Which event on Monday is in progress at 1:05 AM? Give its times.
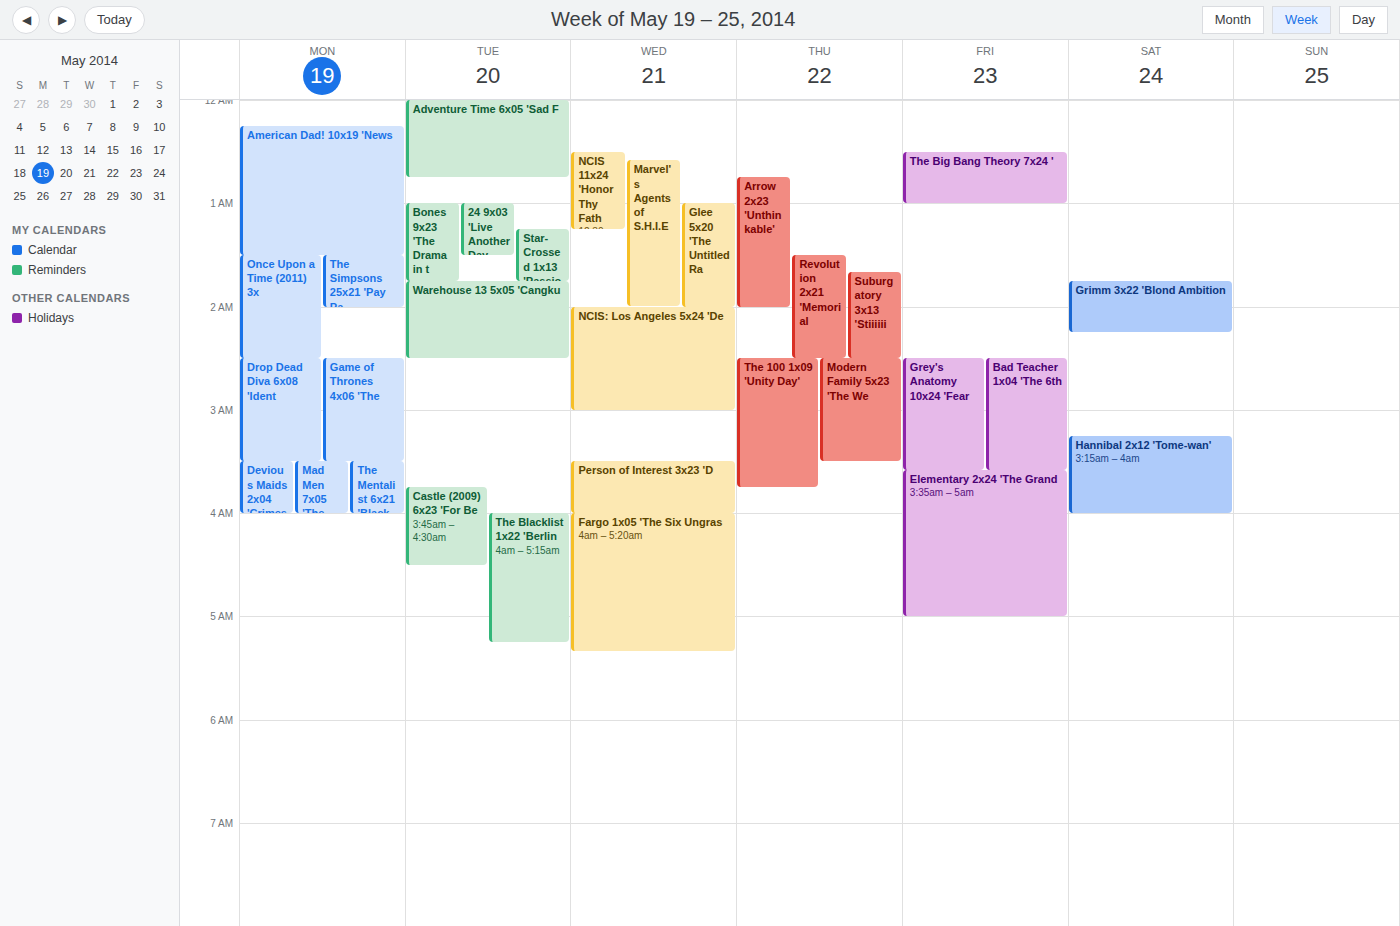
"American Dad! 10x19 'News", 12:15 AM to 1:30 AM